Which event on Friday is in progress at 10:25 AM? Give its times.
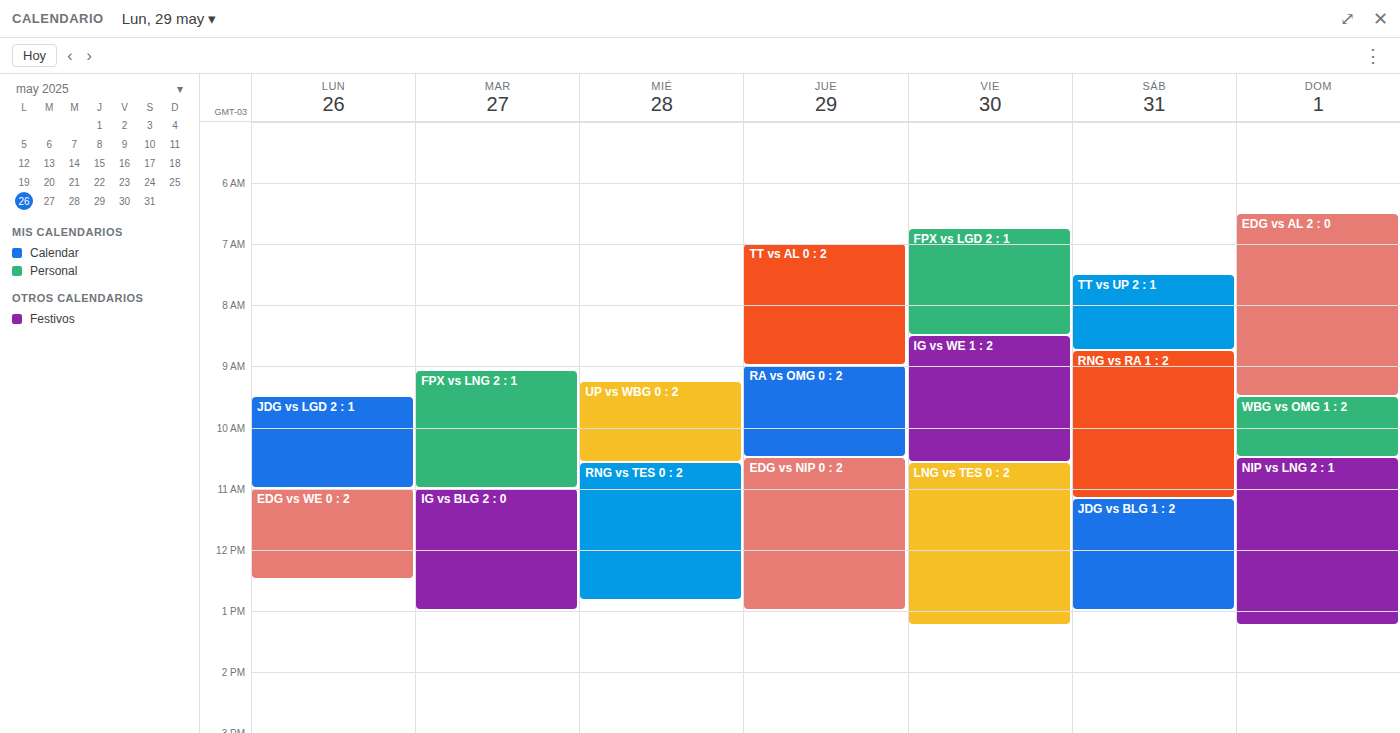
"IG vs WE 1 : 2", 8:30 AM to 10:35 AM